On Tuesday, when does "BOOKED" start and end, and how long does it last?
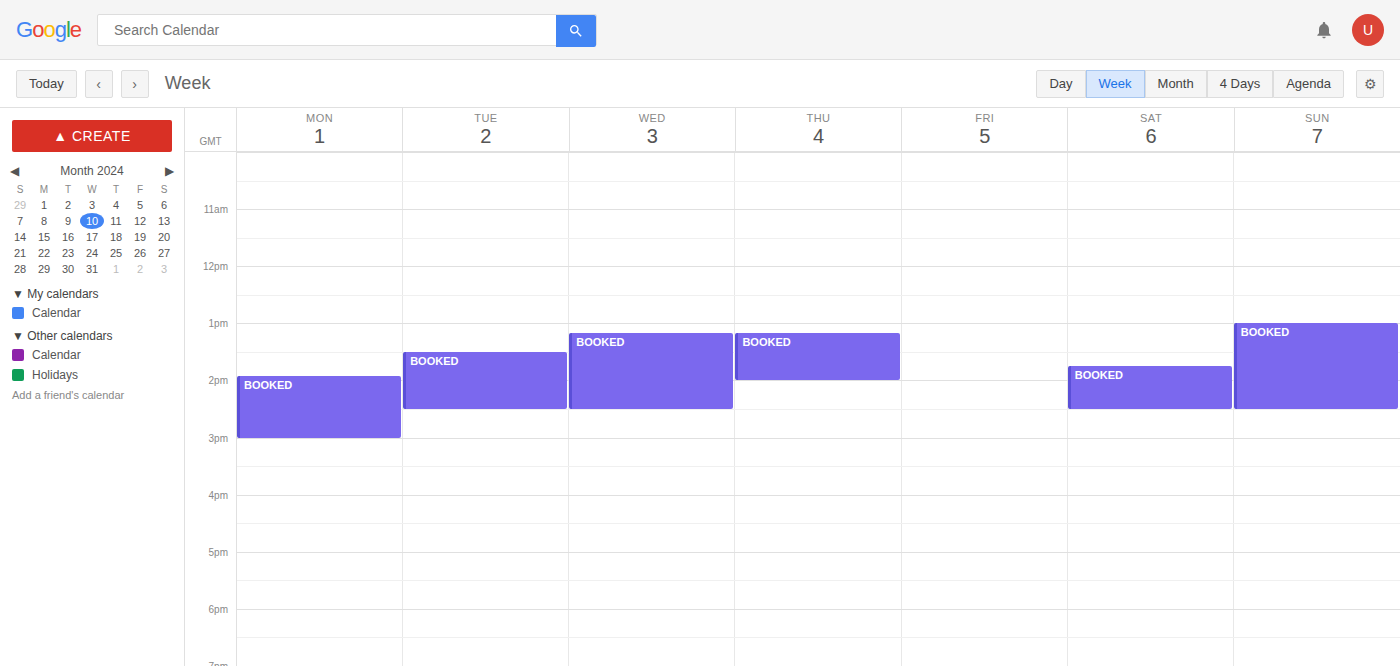
1:30 PM to 2:30 PM, 1 hour